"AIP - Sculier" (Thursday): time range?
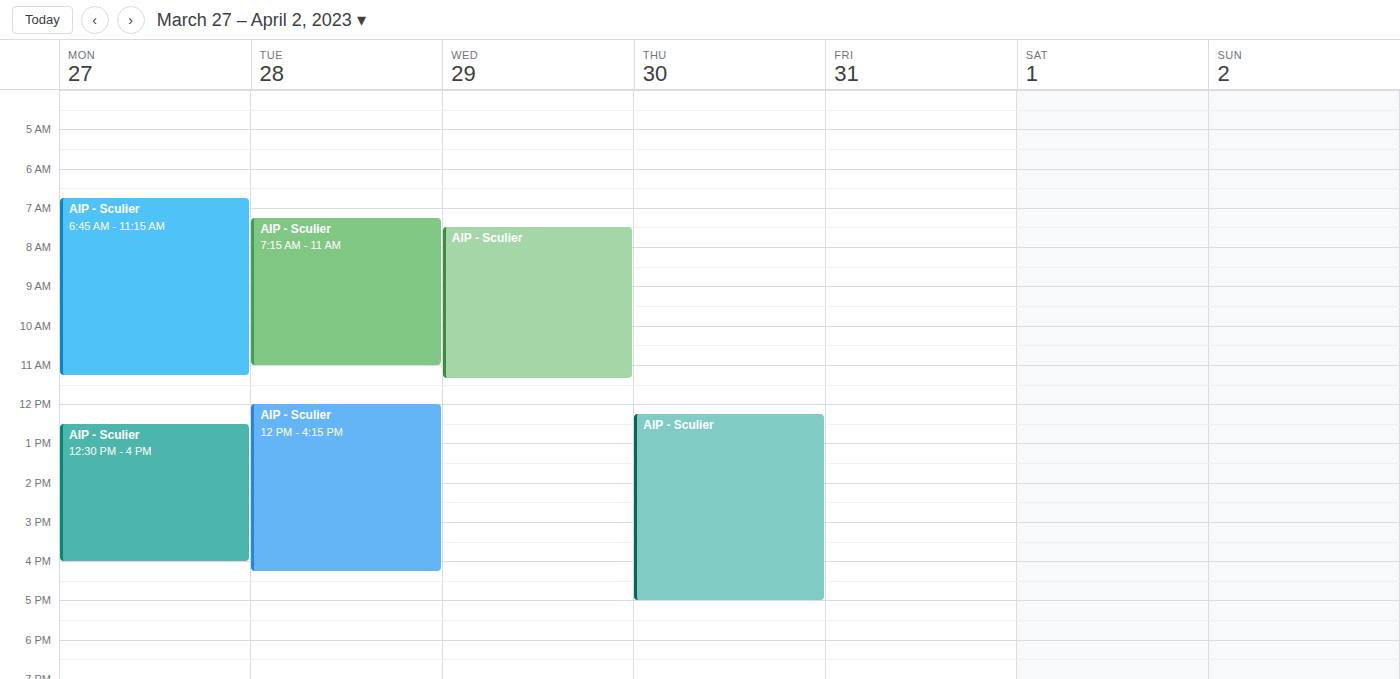
12:15 PM to 5:00 PM